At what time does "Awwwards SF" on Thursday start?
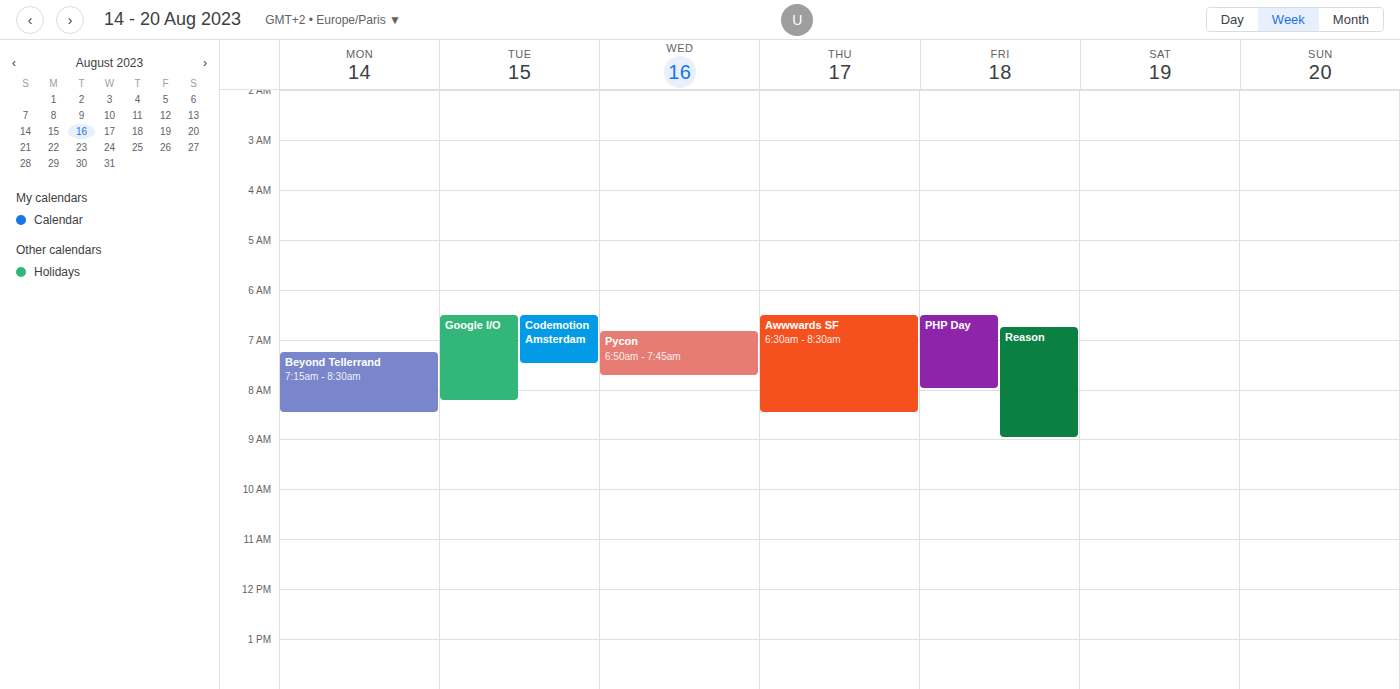
06:30